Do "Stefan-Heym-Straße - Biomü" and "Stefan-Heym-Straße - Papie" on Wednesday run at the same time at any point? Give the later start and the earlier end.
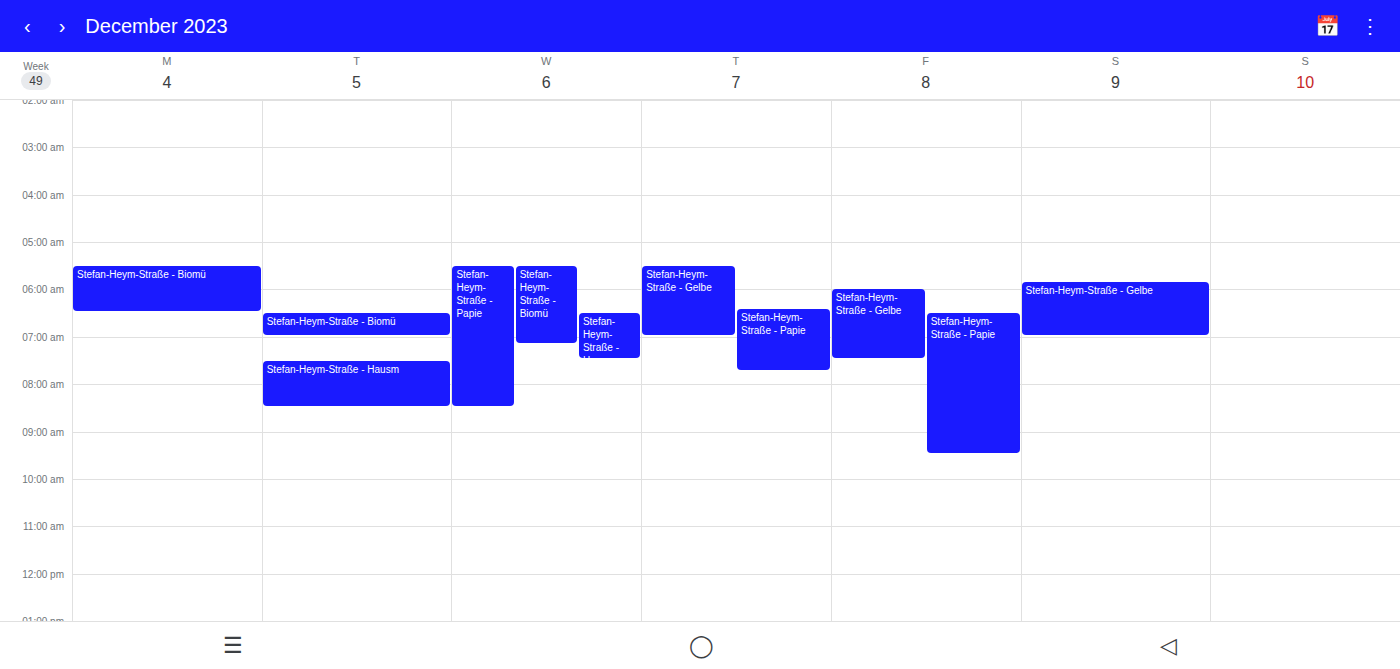
"Stefan-Heym-Straße - Biomü" runs 5:30 AM to 7:10 AM, inside "Stefan-Heym-Straße - Papie" -- they overlap.